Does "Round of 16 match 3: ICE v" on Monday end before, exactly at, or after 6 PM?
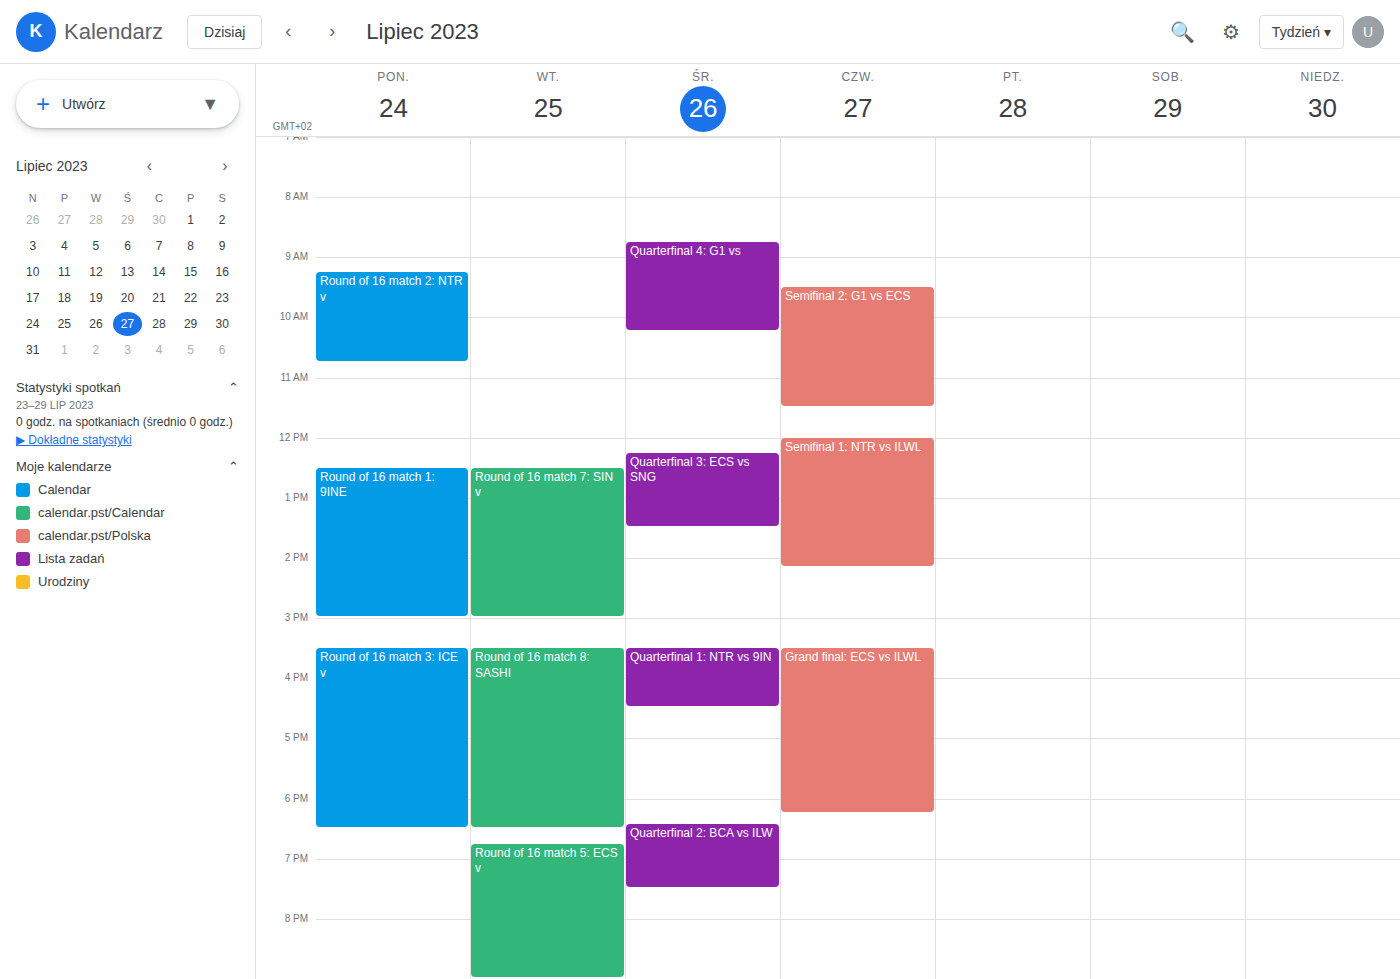
6:30 PM -- after 6 PM, 30 minutes below the 6 PM line.